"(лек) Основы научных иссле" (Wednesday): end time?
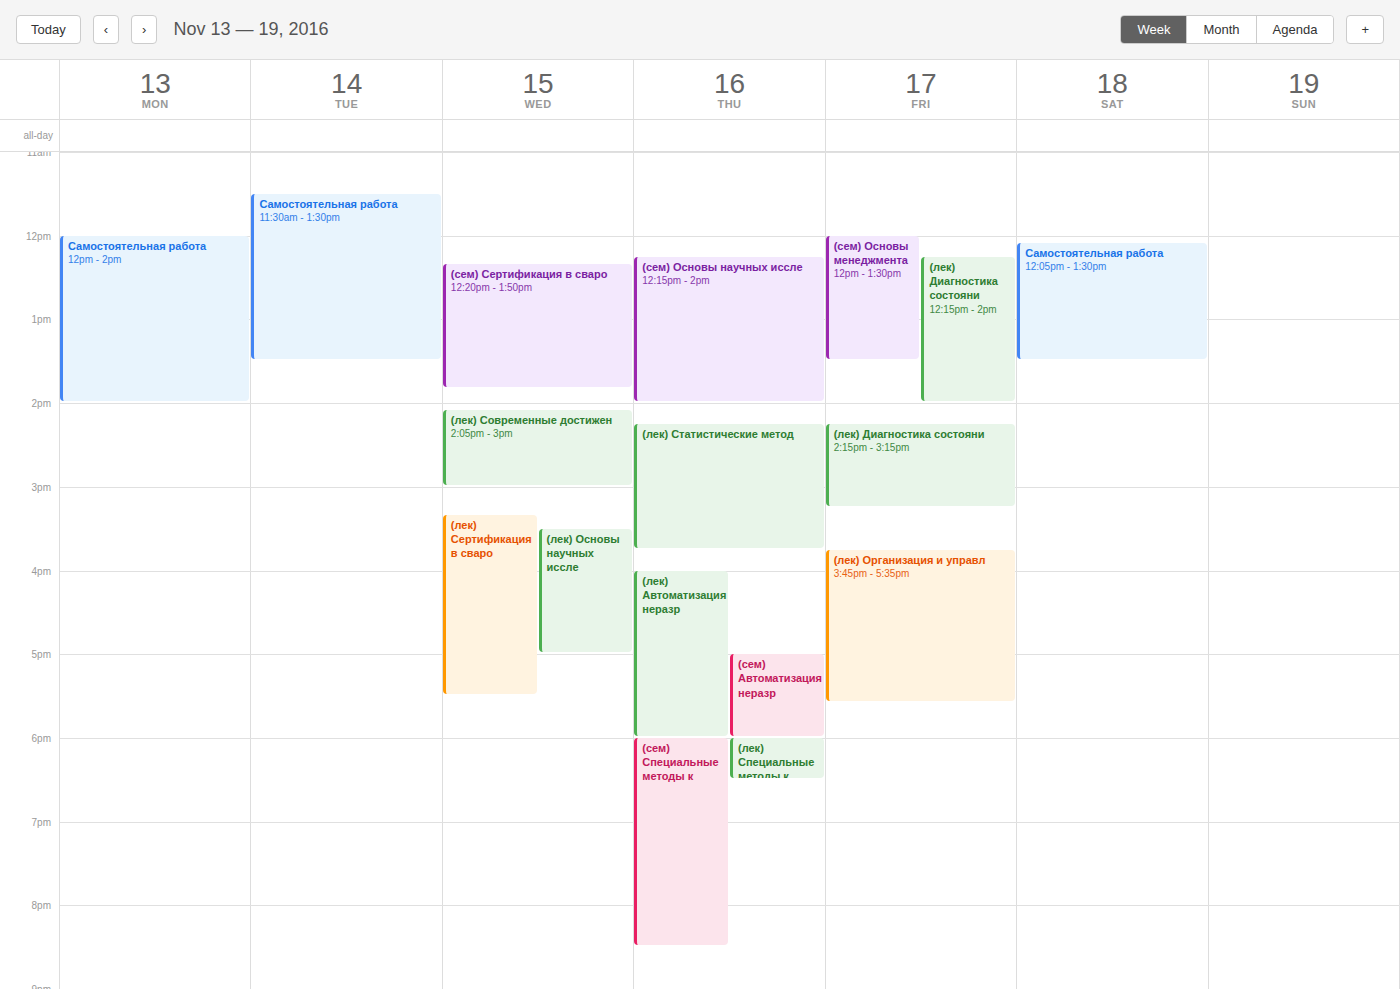
5:00 PM